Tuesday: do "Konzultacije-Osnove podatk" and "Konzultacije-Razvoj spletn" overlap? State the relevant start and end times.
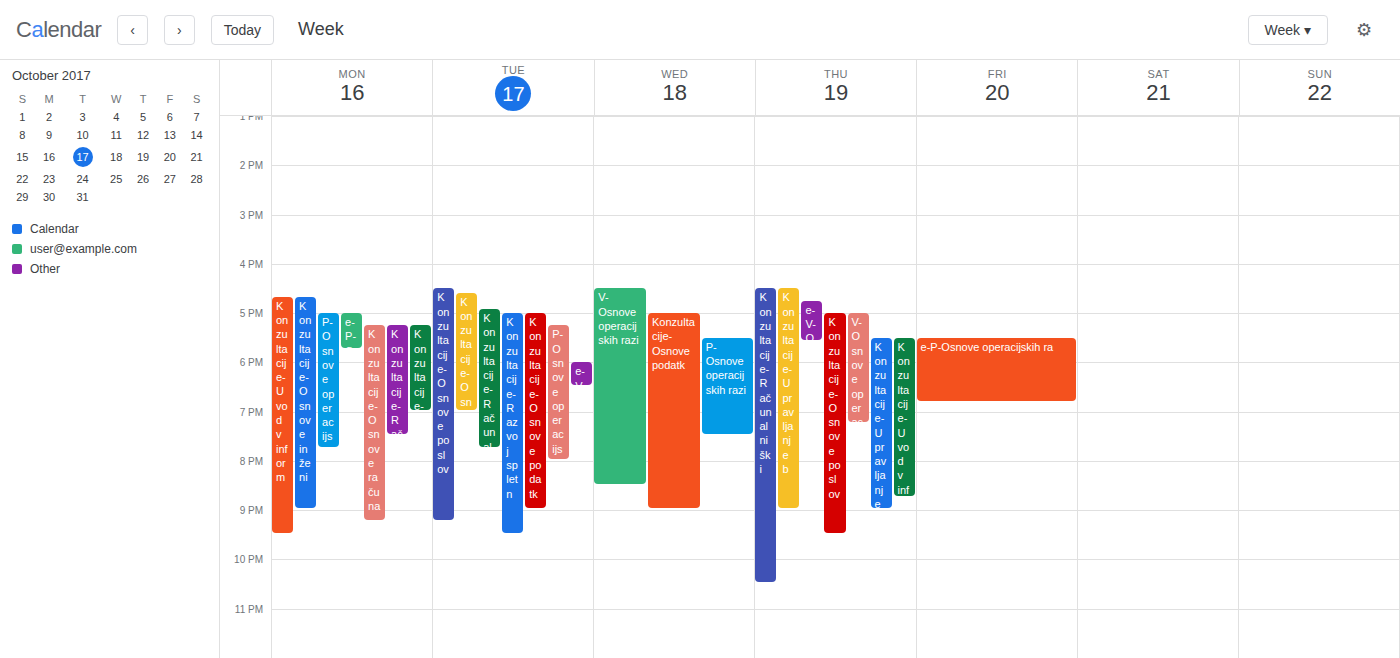
"Konzultacije-Osnove podatk" runs 17:00 to 21:00, inside "Konzultacije-Razvoj spletn" -- they overlap.